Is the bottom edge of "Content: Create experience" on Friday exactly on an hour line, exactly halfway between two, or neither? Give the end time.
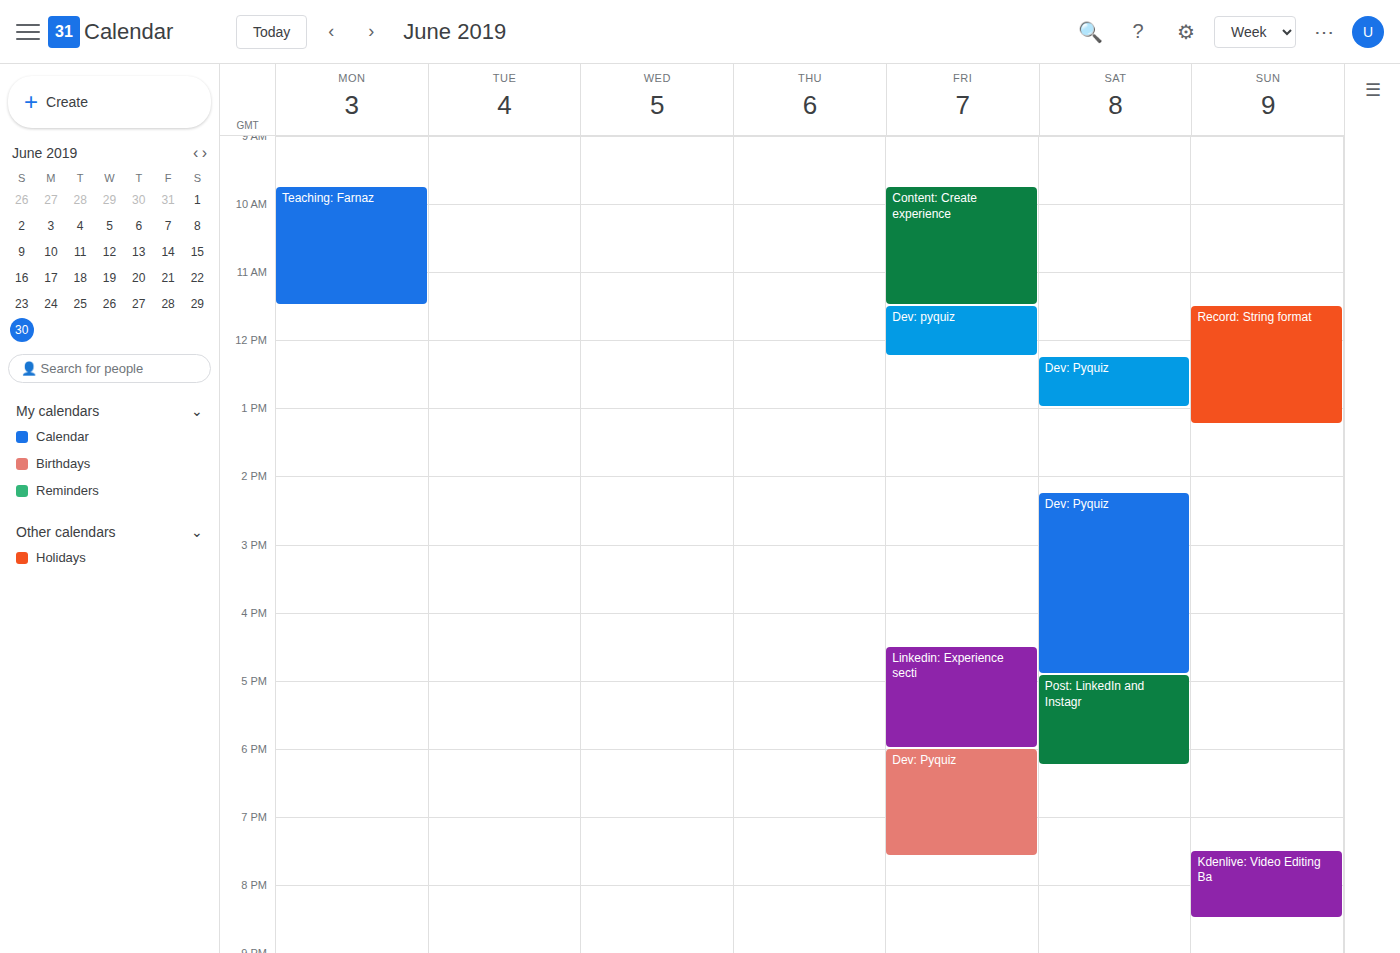
11:30 -- halfway between the 11:00 and 12:00 lines.